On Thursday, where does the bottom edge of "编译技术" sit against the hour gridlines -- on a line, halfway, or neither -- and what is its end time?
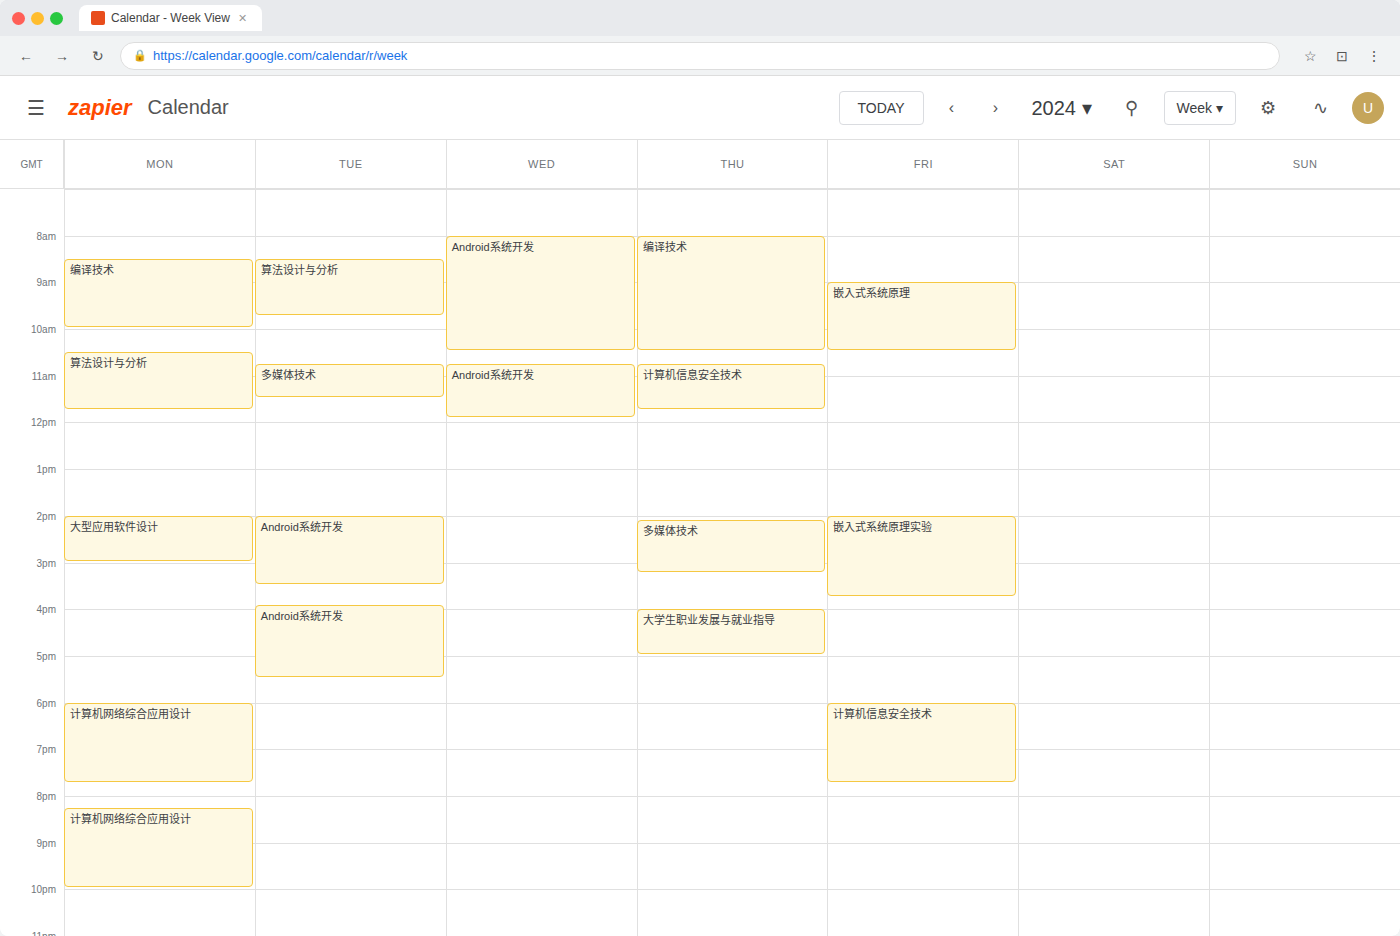
10:30 AM -- halfway between the 10 AM and 11 AM lines.